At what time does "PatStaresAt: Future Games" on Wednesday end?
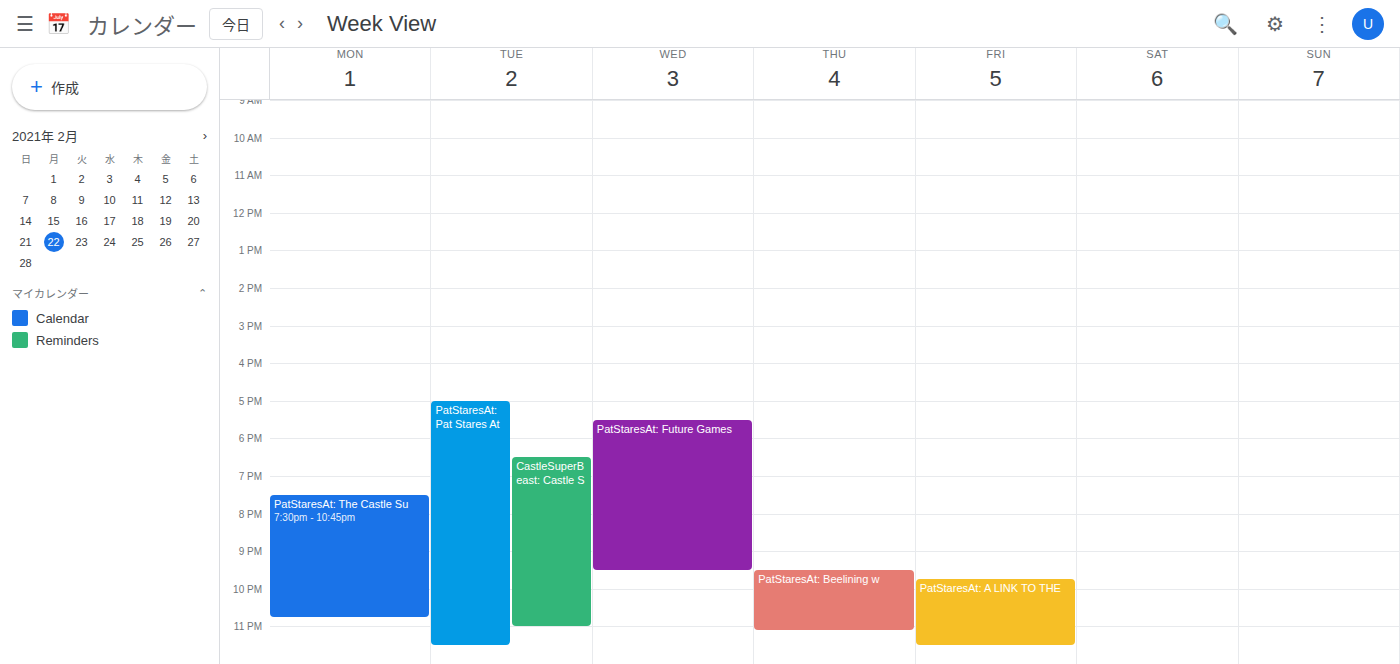
9:30 PM